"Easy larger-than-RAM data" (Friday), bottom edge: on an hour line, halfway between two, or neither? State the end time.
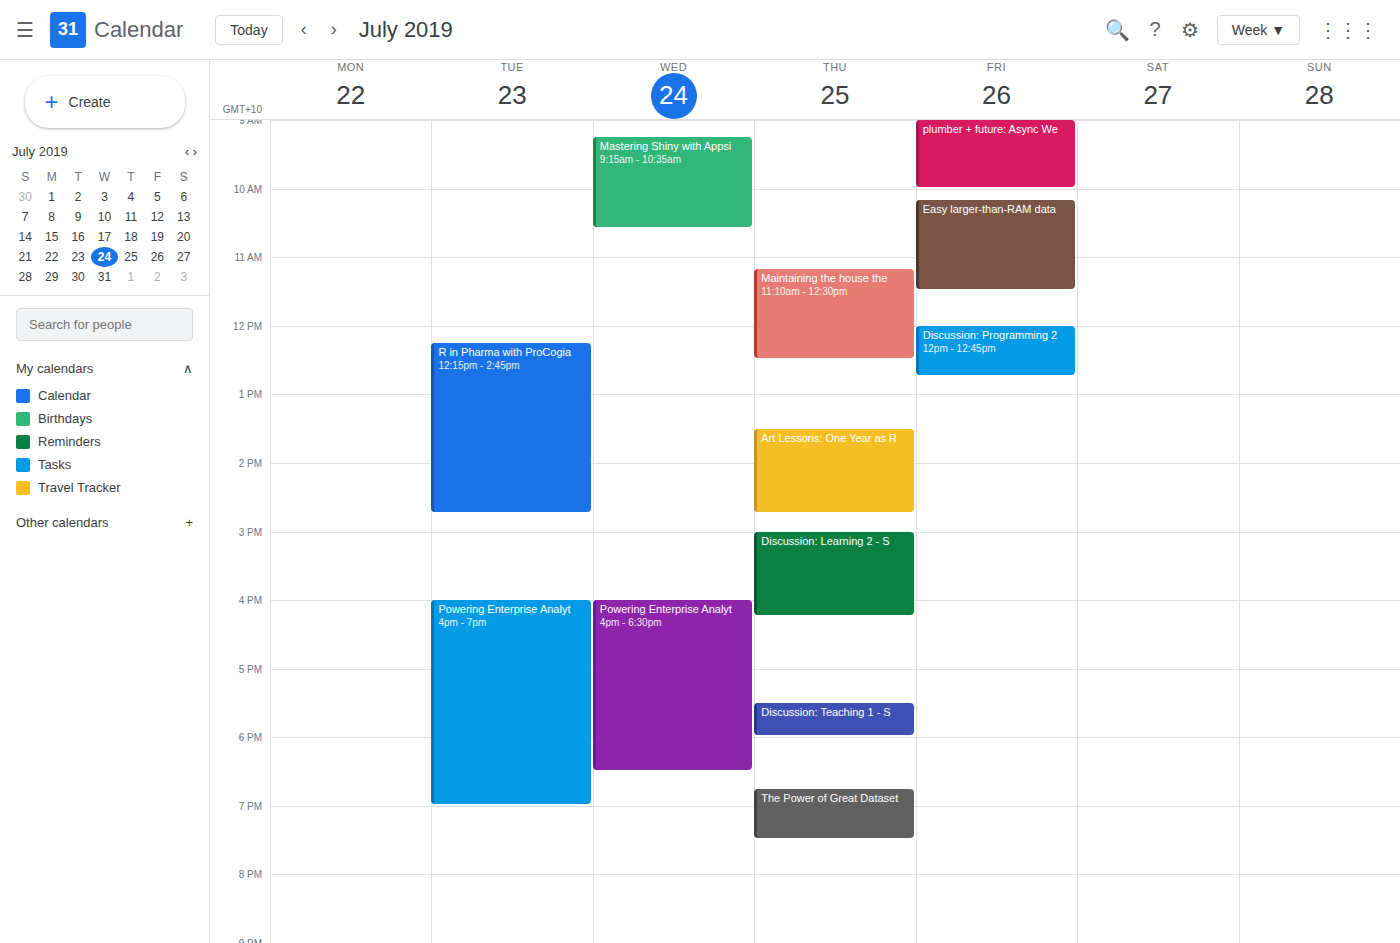
11:30 AM -- halfway between the 11 AM and 12 PM lines.